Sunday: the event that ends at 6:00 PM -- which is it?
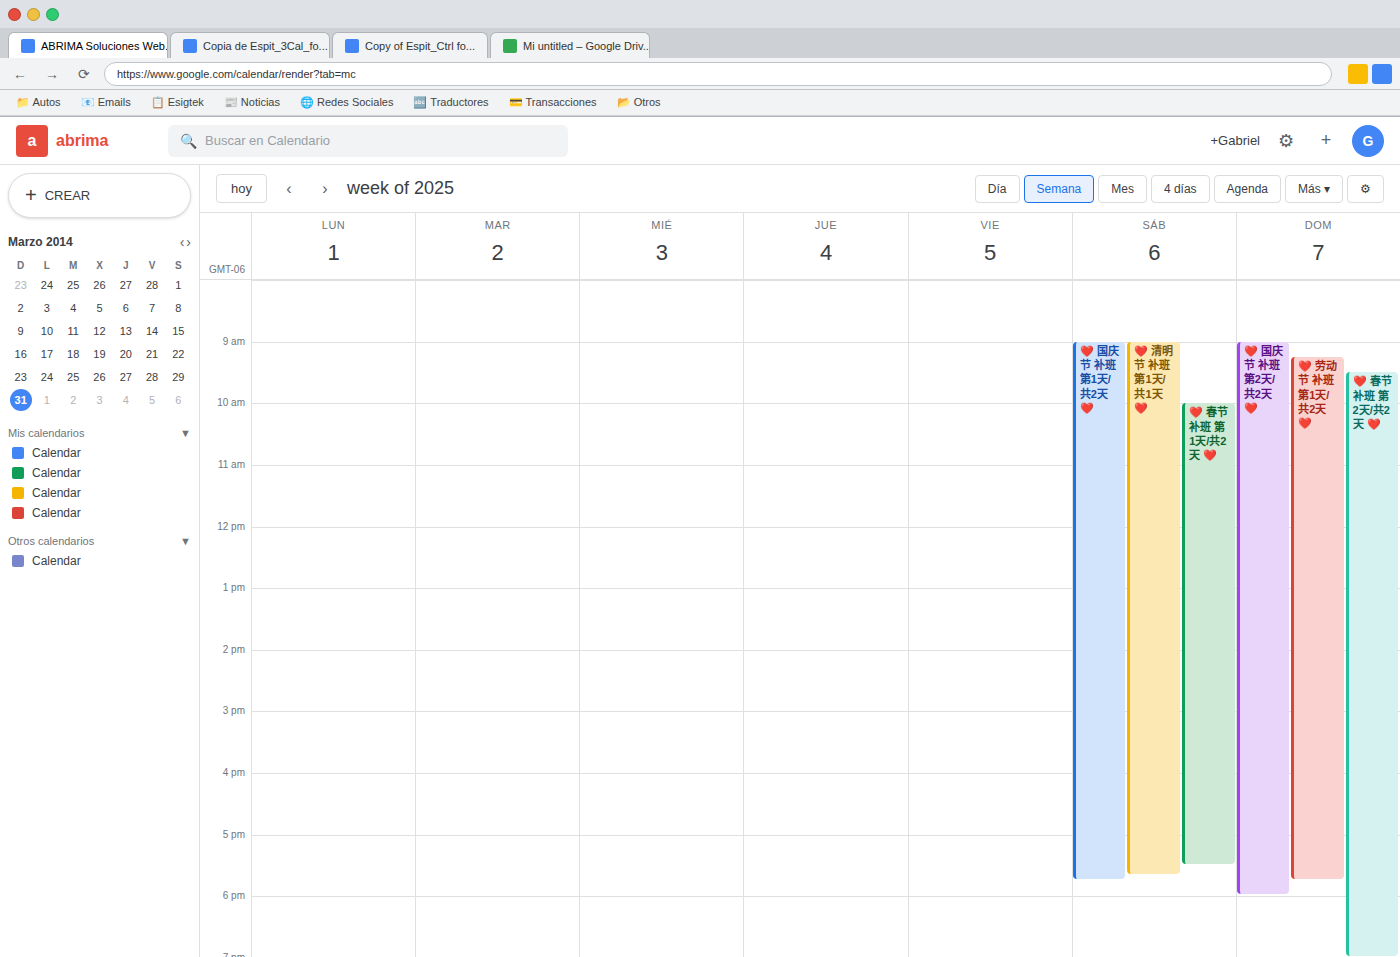
"❤️ 国庆节 补班 第2天/共2天 ❤️"